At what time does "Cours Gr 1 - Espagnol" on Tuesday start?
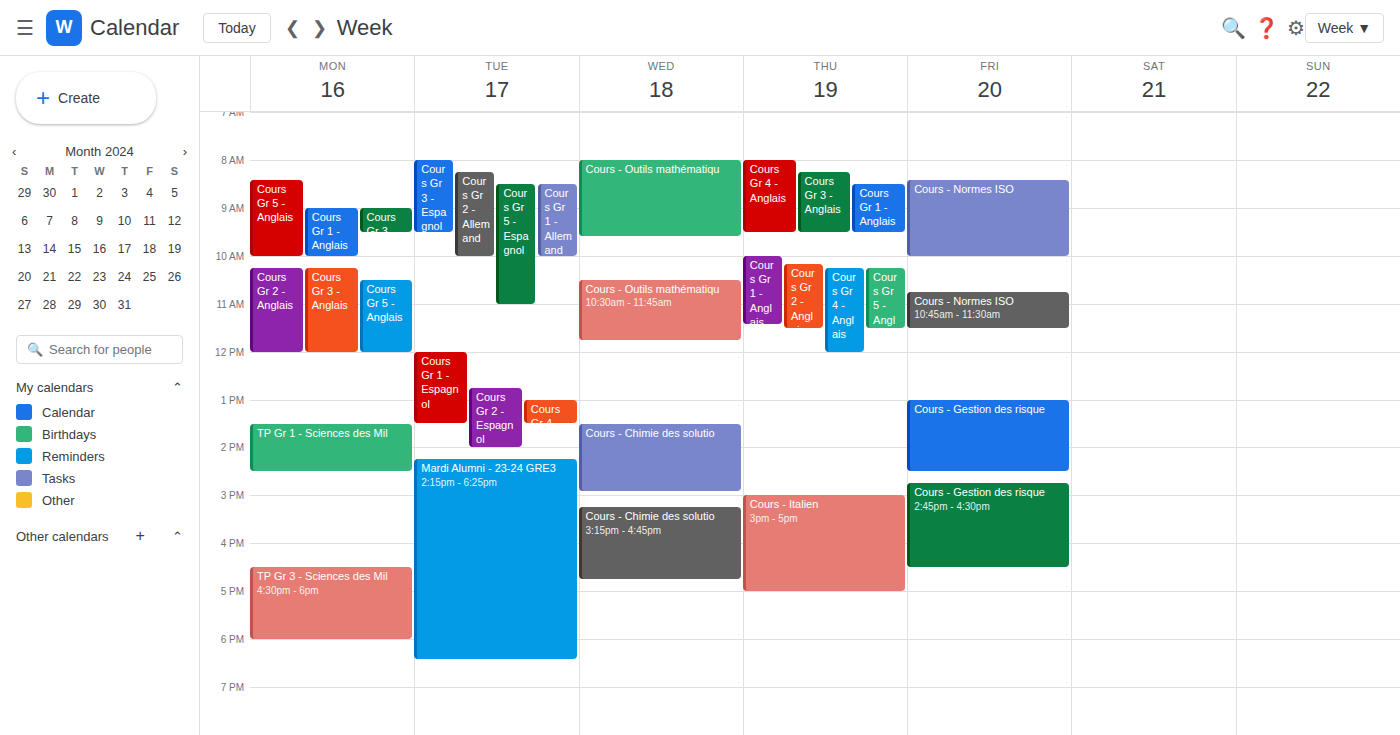
12:00